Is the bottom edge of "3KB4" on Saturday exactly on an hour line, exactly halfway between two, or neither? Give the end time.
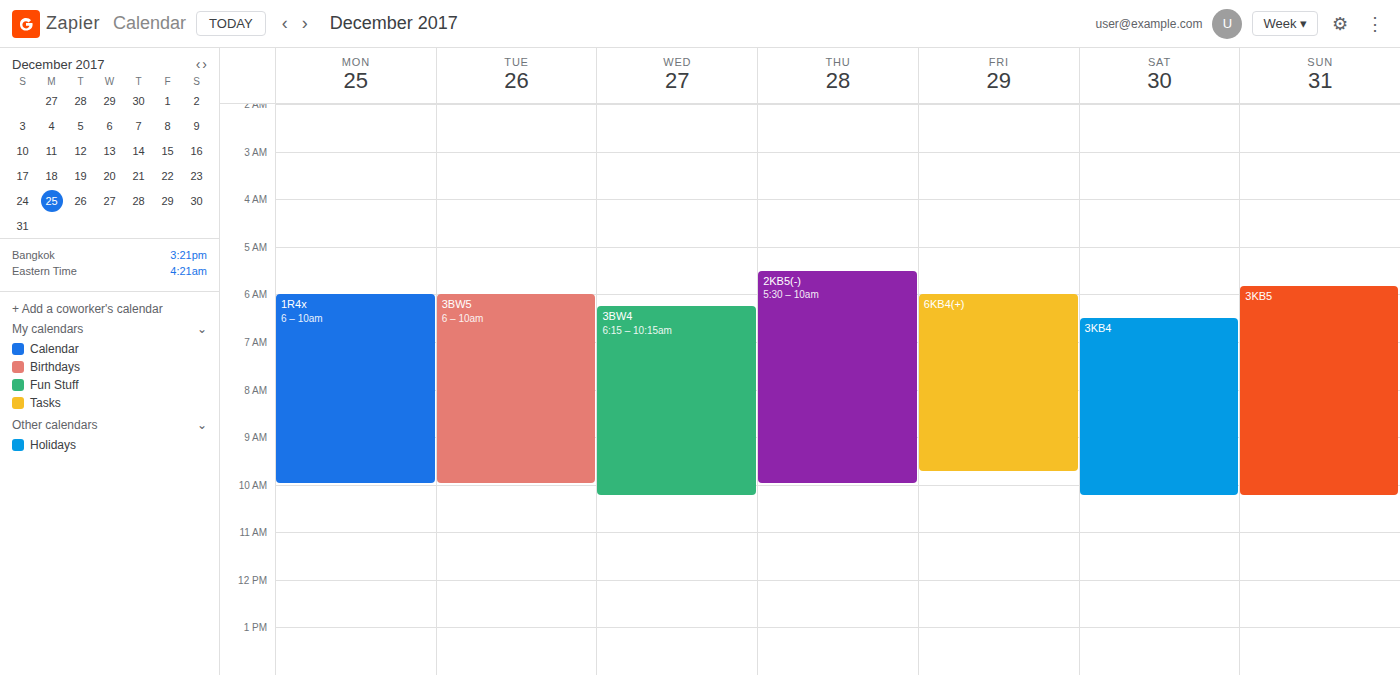
10:15 -- neither: a quarter of the way from the 10:00 line to the 11:00 line.